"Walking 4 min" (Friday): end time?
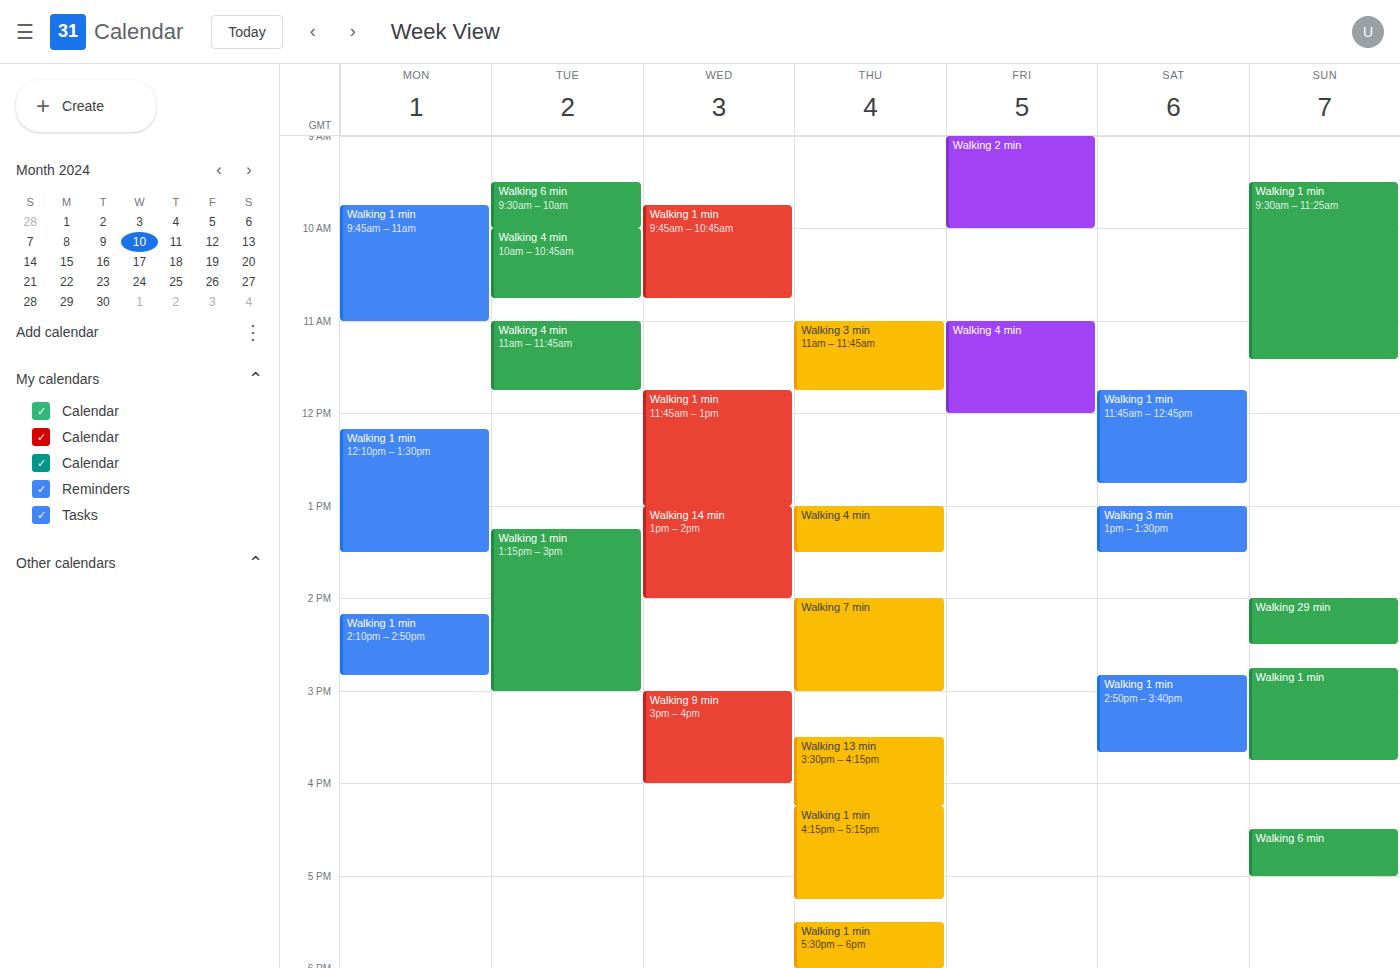
12:00 PM